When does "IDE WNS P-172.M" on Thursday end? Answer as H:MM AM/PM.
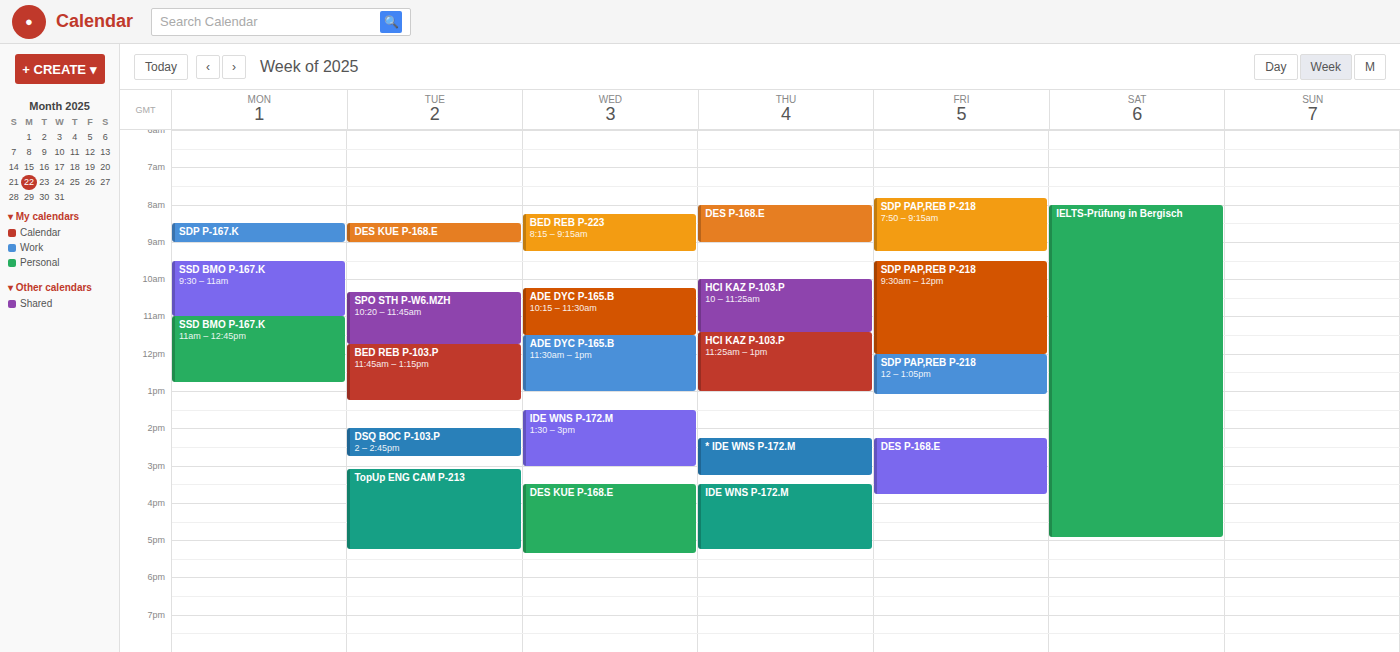
5:15 PM